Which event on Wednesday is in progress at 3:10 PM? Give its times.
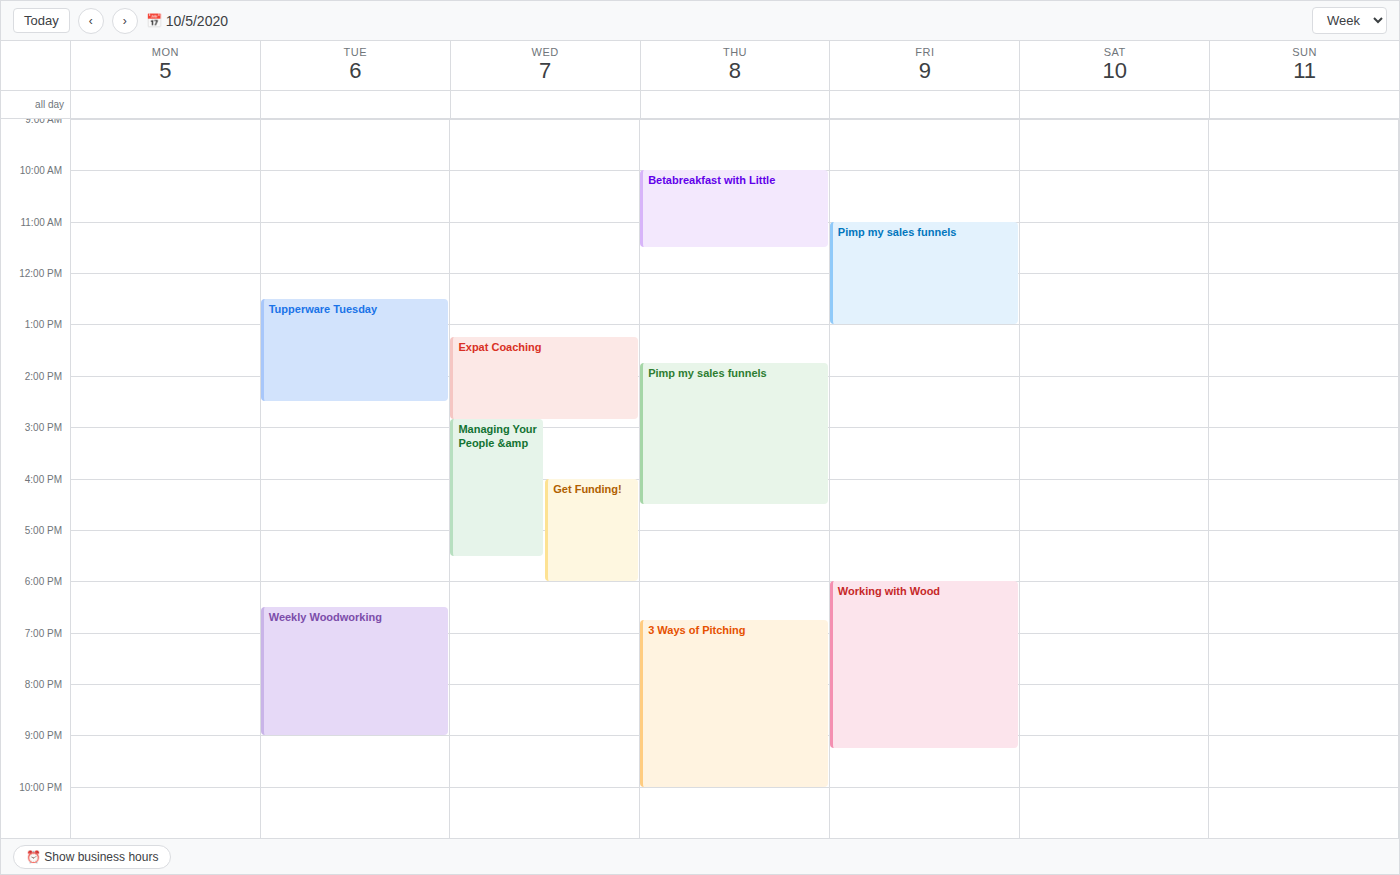
"Managing Your People &amp", 2:50 PM to 5:30 PM